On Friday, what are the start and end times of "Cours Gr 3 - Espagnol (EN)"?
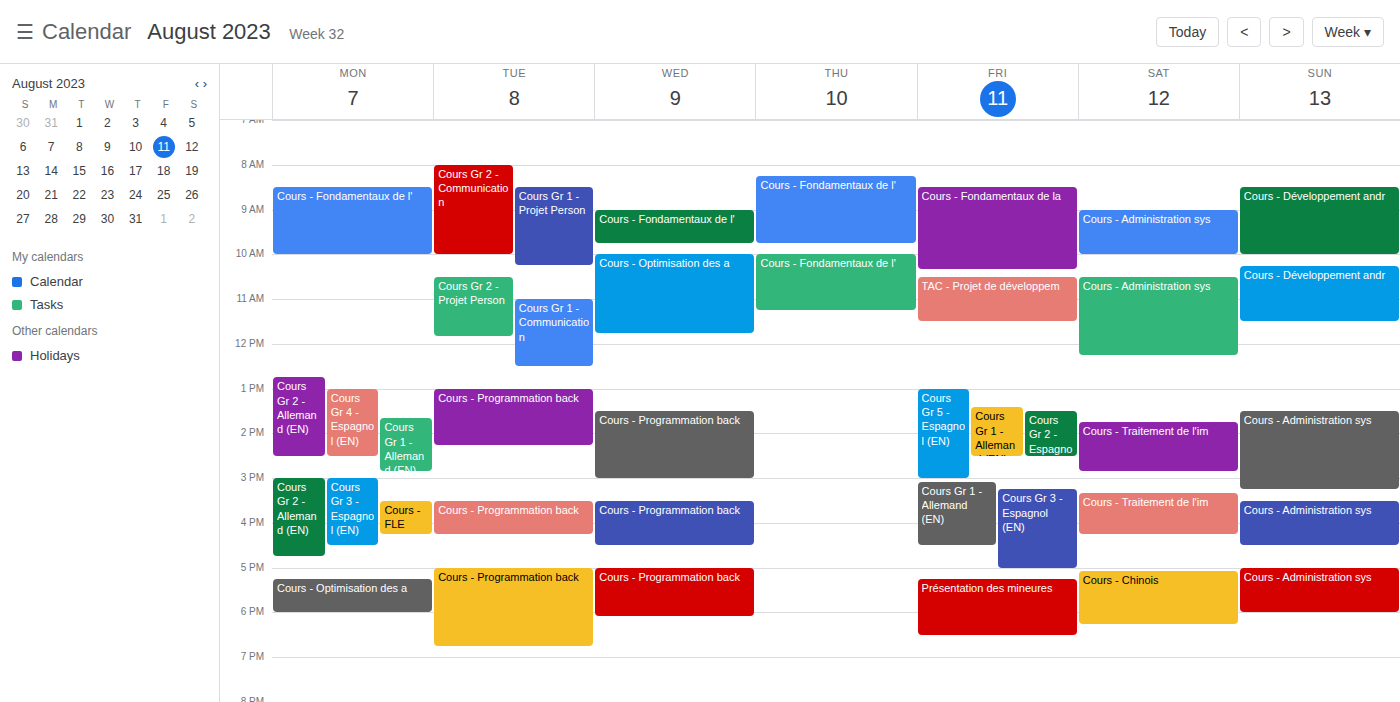
15:15 to 17:00